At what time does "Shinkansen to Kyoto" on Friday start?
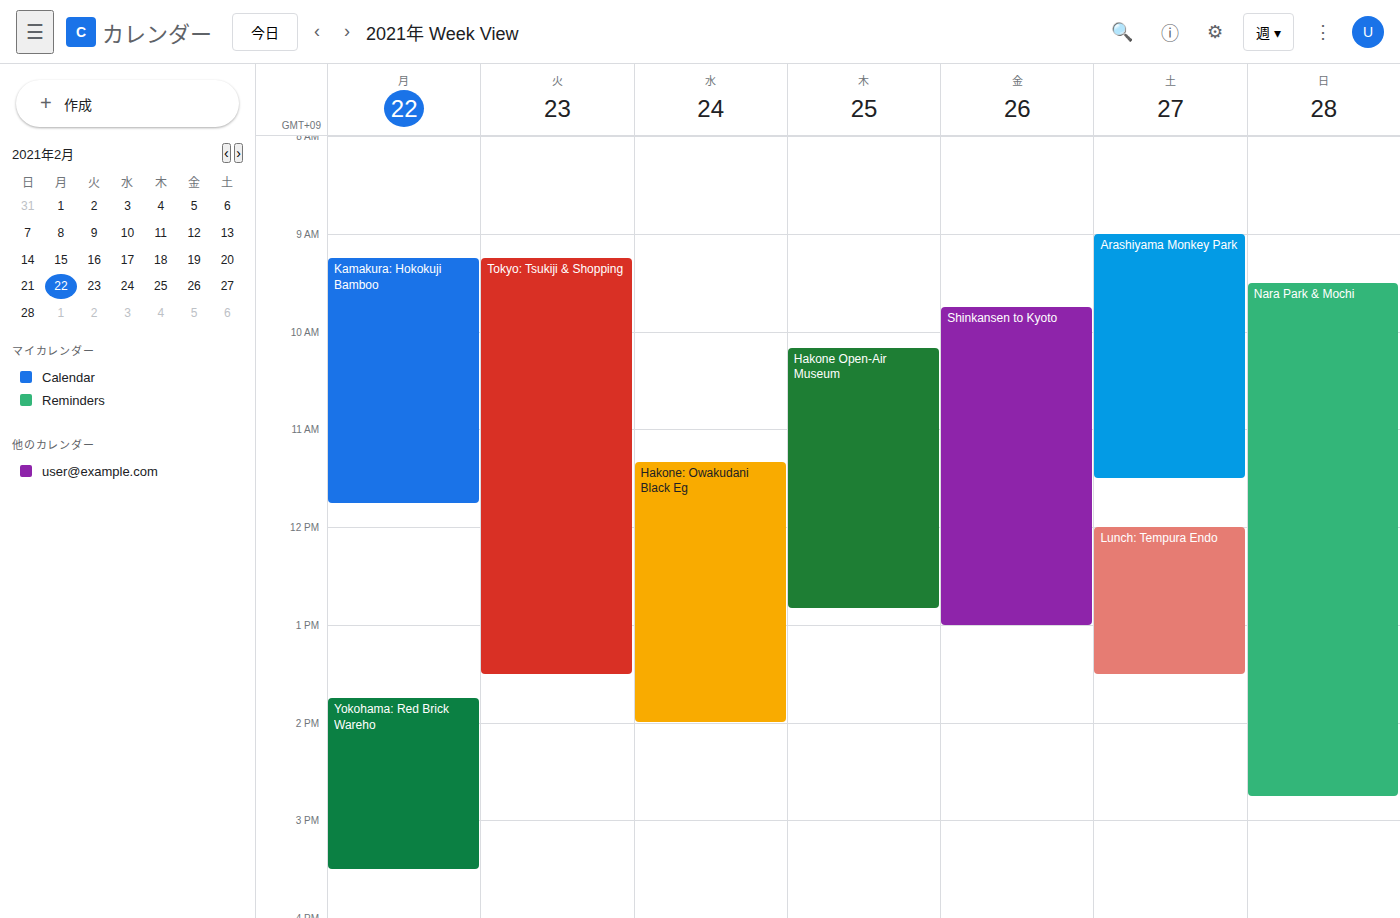
09:45